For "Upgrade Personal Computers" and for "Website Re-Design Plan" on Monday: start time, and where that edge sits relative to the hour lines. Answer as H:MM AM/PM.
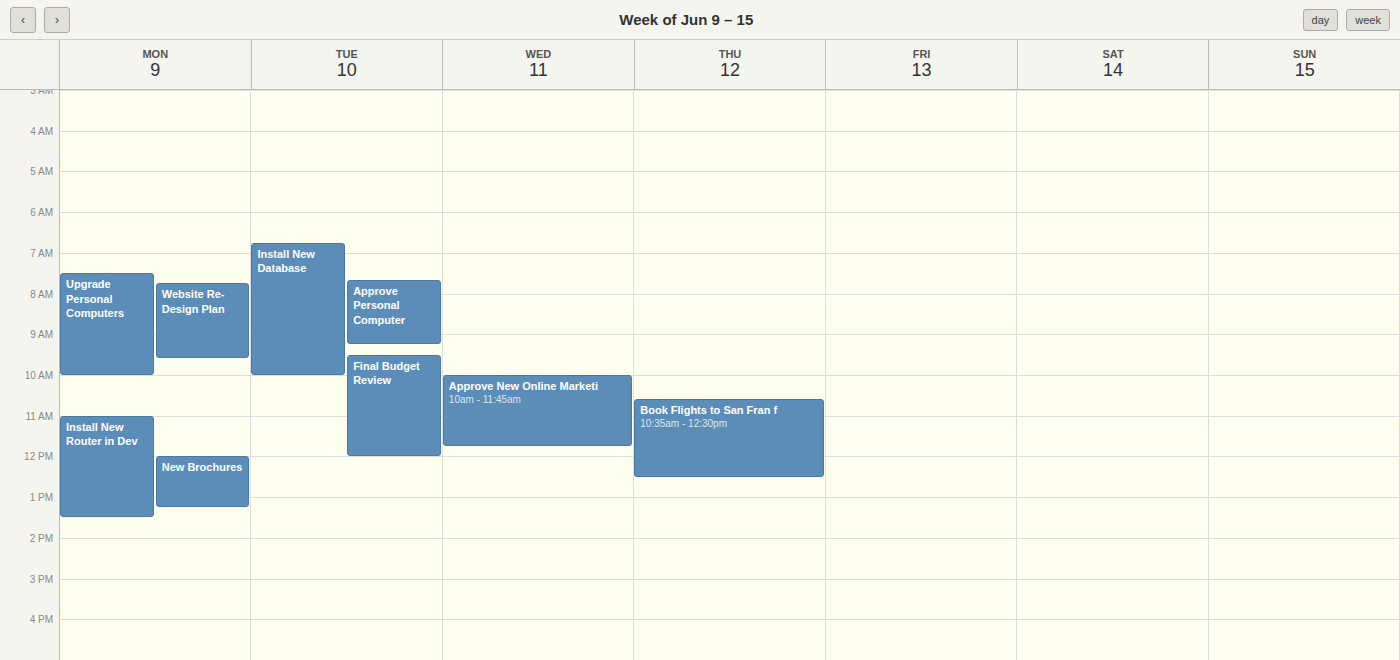
"Upgrade Personal Computers": 7:30 AM, halfway between the 7 AM and 8 AM lines. "Website Re-Design Plan": 7:45 AM, neither: three quarters of the way from the 7 AM line to the 8 AM line.